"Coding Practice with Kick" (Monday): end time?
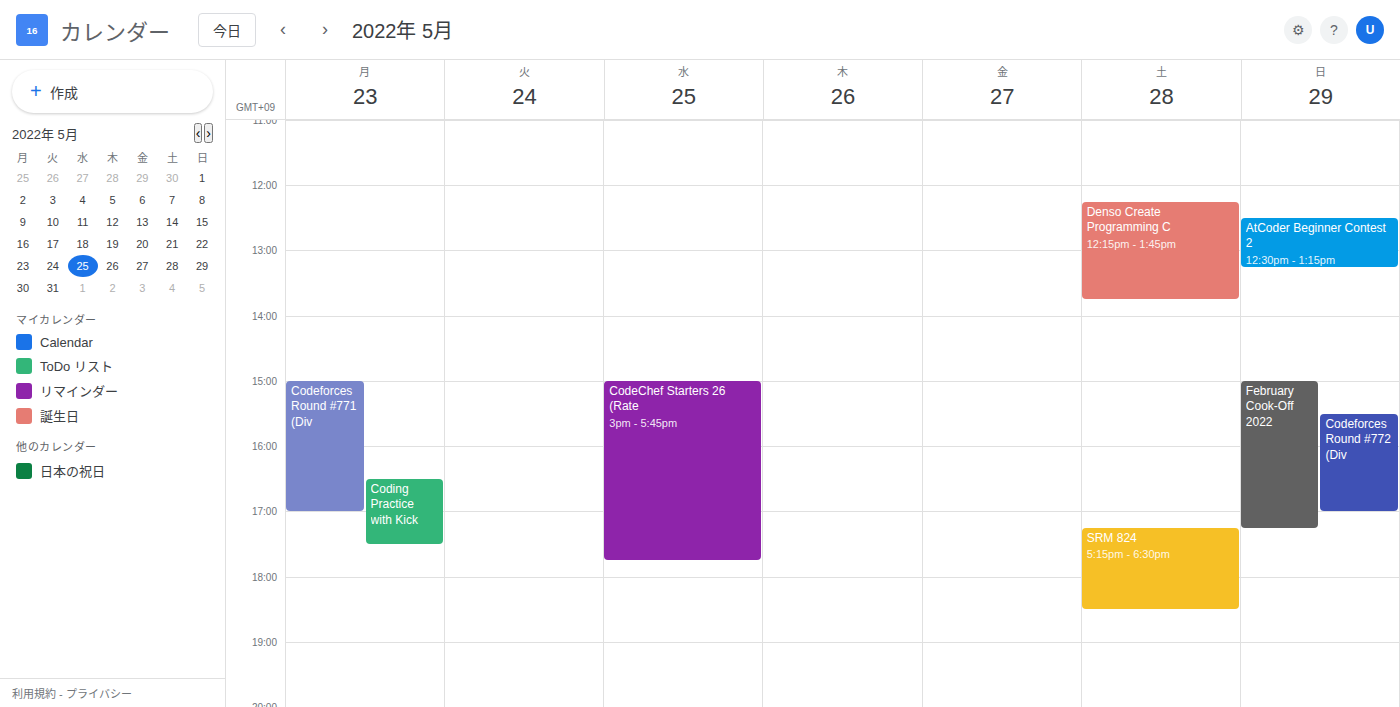
5:30 PM